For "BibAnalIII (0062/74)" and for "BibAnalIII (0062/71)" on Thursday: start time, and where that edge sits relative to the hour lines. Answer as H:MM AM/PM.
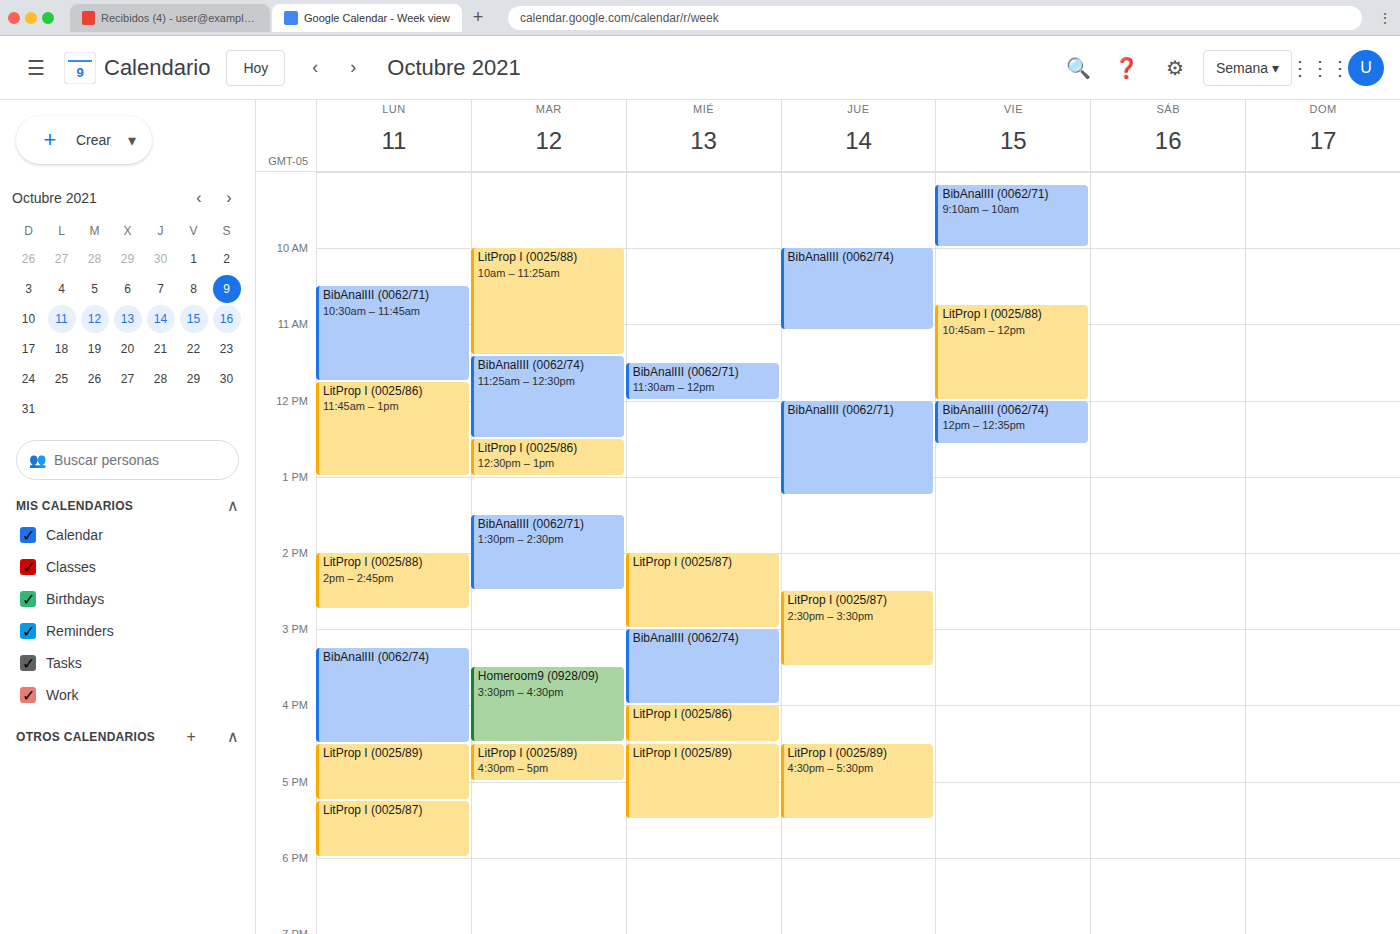
"BibAnalIII (0062/74)": 10:00 AM, exactly on the 10 AM line. "BibAnalIII (0062/71)": 12:00 PM, exactly on the 12 PM line.